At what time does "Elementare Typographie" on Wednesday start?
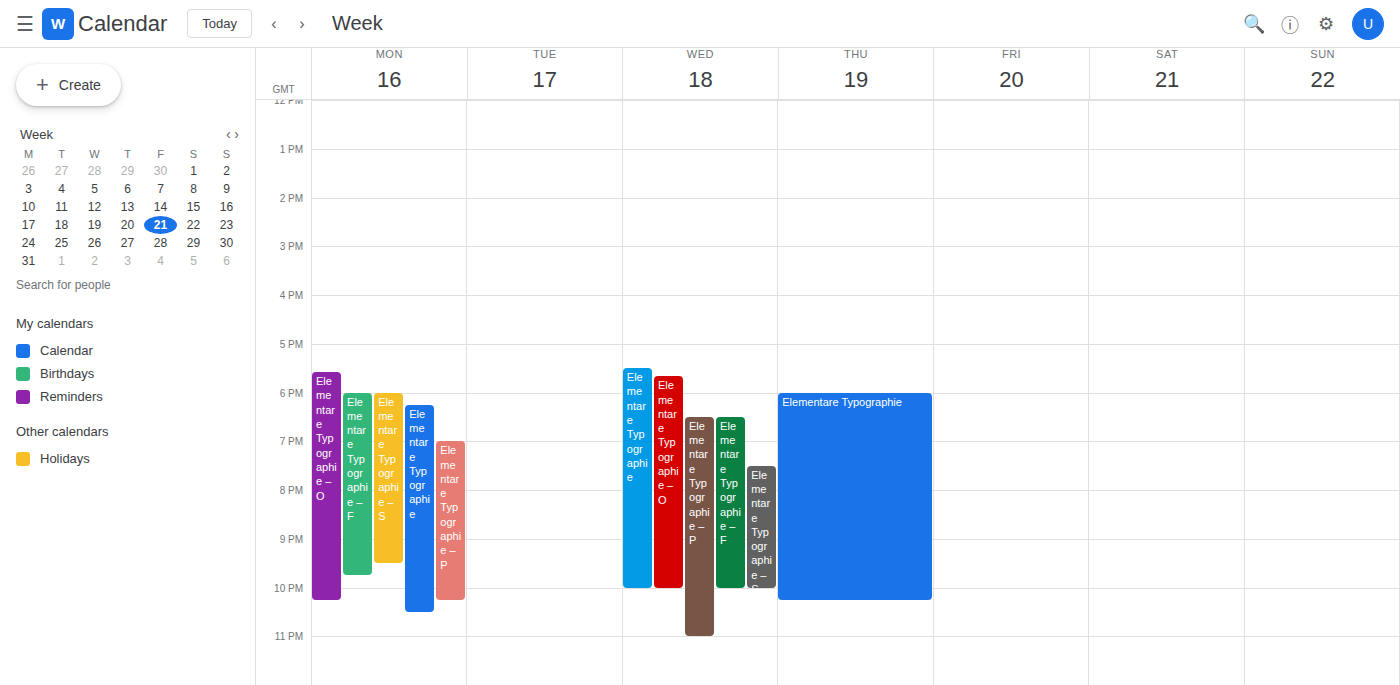
5:30 PM